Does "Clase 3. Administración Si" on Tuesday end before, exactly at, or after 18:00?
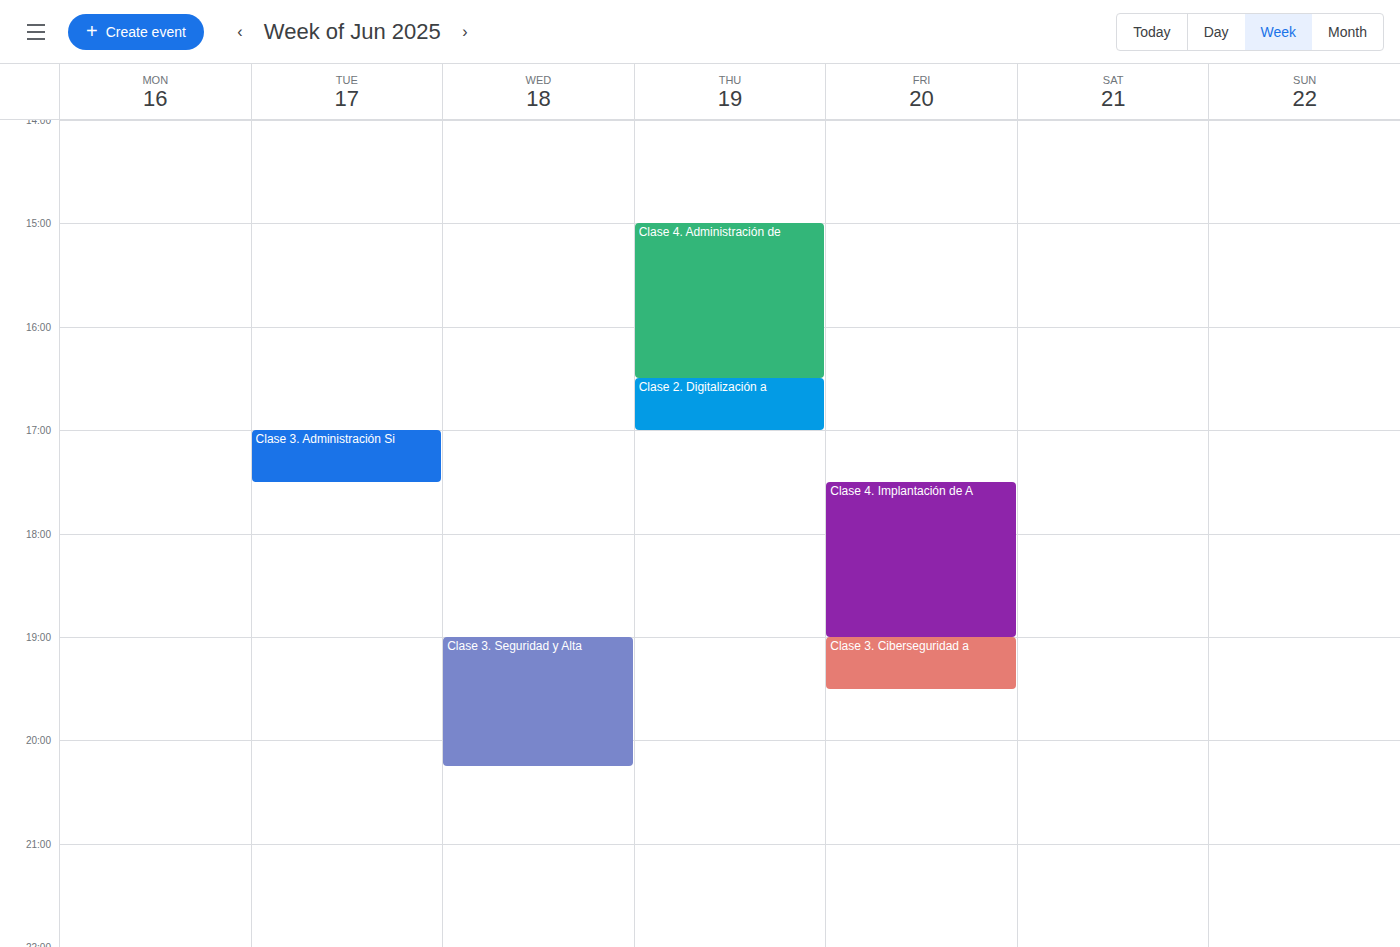
17:30 -- before 18:00, 30 minutes above the 18:00 line.